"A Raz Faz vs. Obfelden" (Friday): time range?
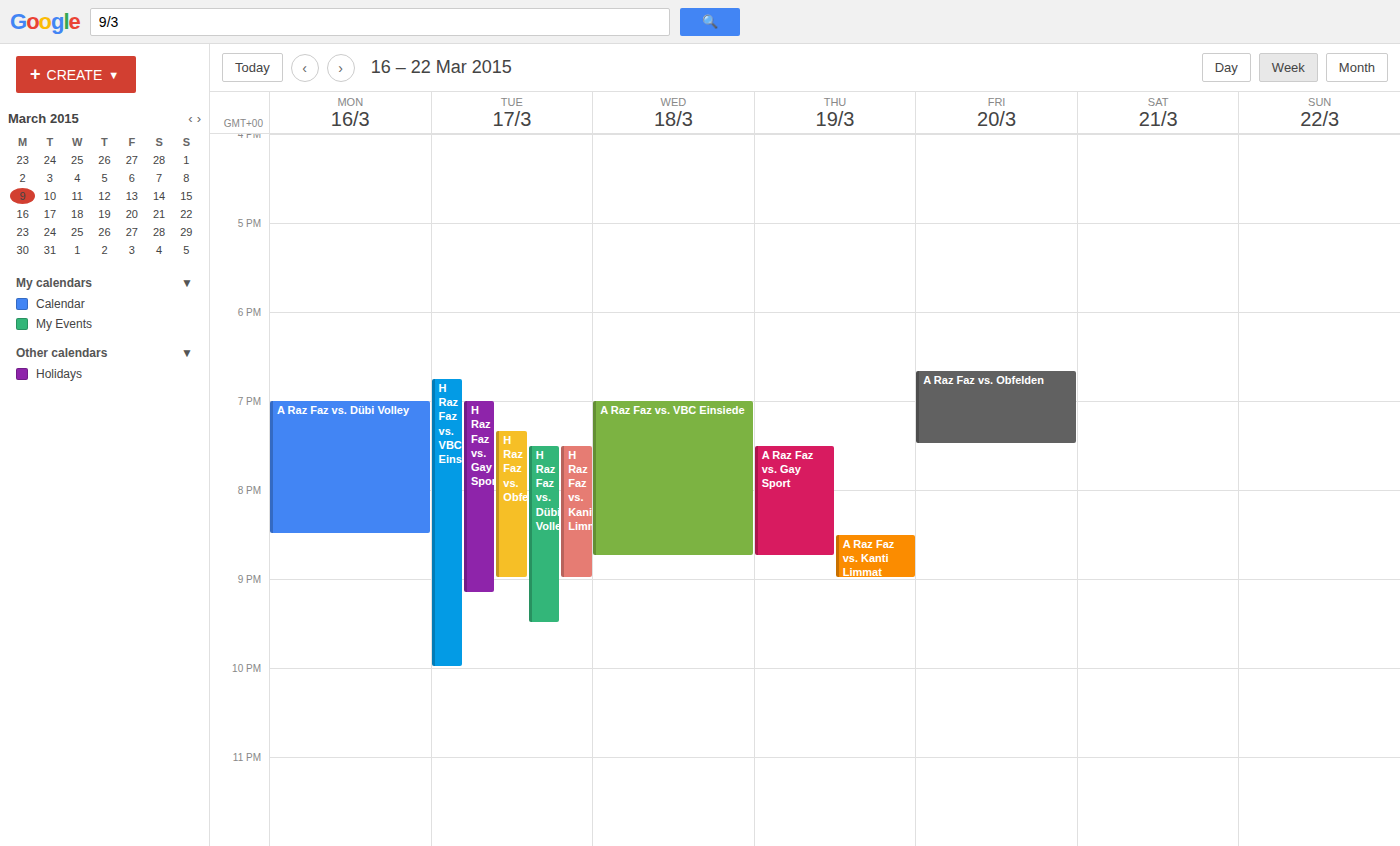
6:40 PM to 7:30 PM